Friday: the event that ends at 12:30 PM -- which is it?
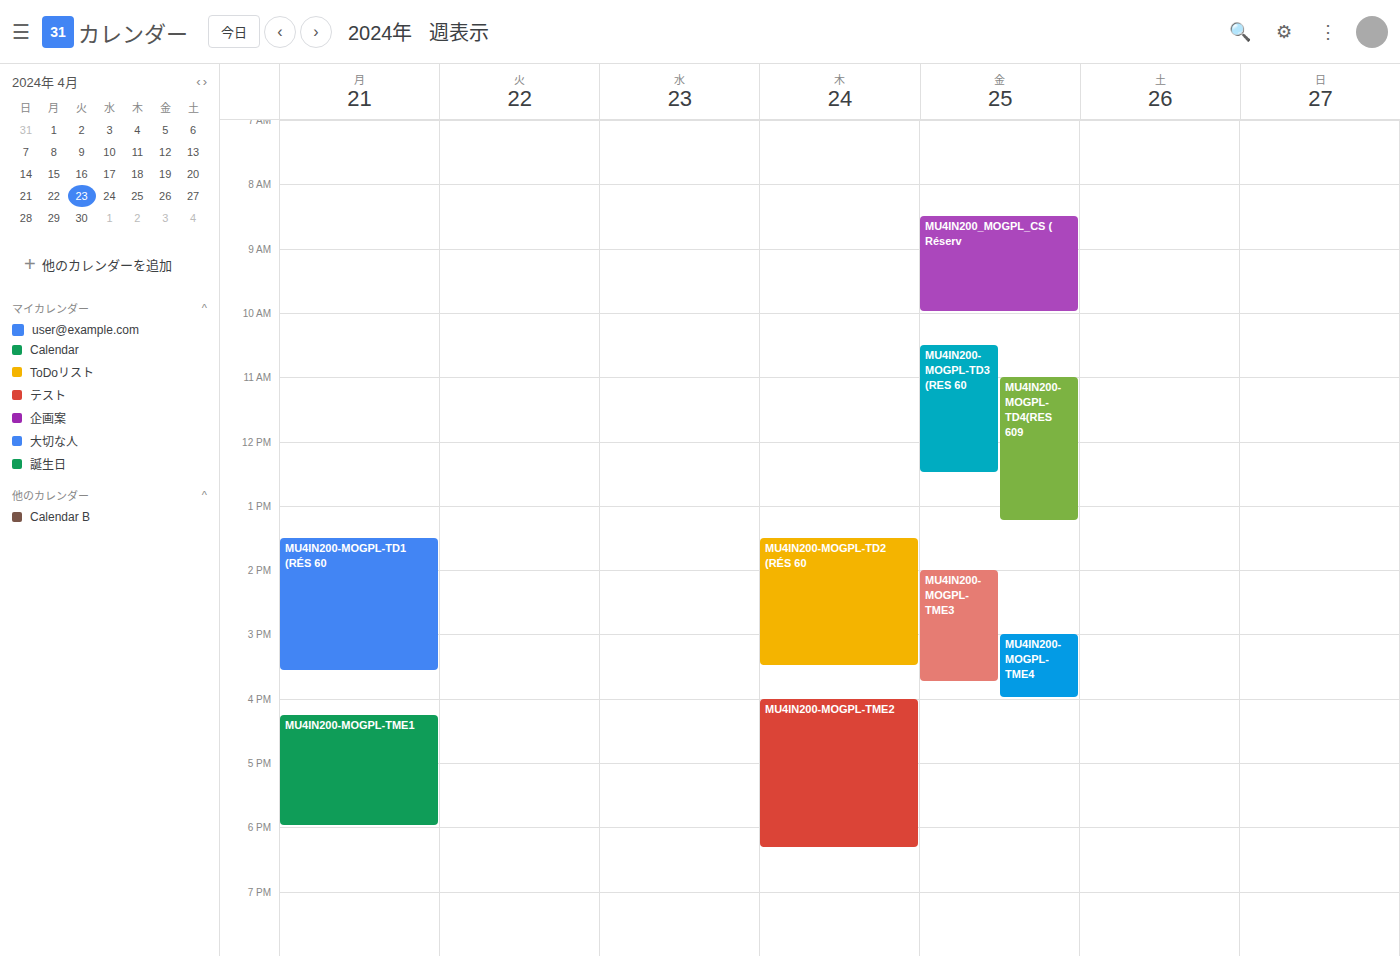
"MU4IN200-MOGPL-TD3 (RES 60"